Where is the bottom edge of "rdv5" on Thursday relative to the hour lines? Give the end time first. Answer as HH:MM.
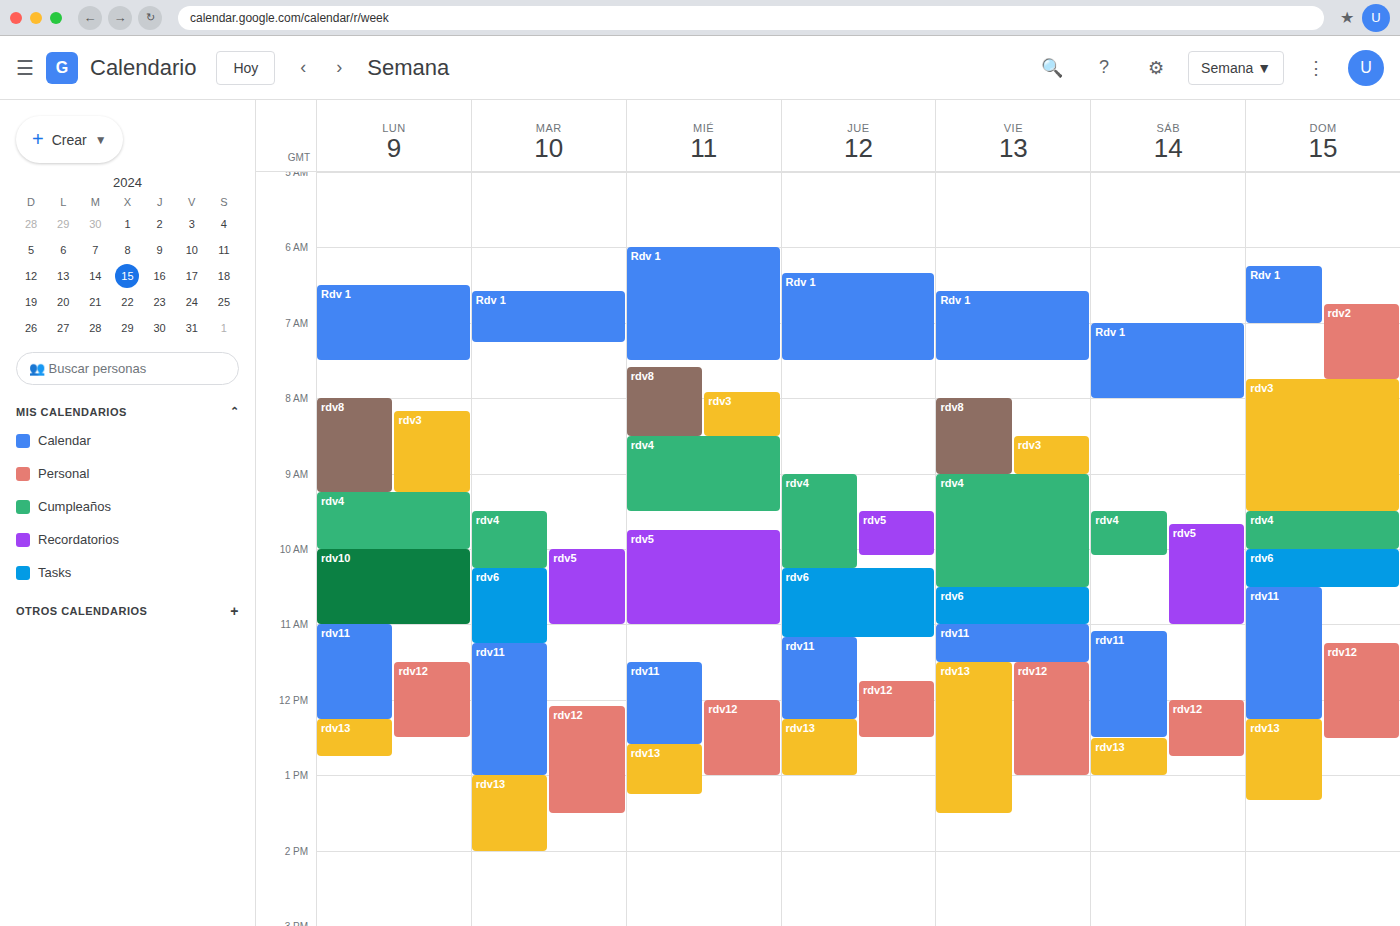
10:05 -- neither: 5 minutes below the 10:00 line and 55 minutes above the 11:00 line.